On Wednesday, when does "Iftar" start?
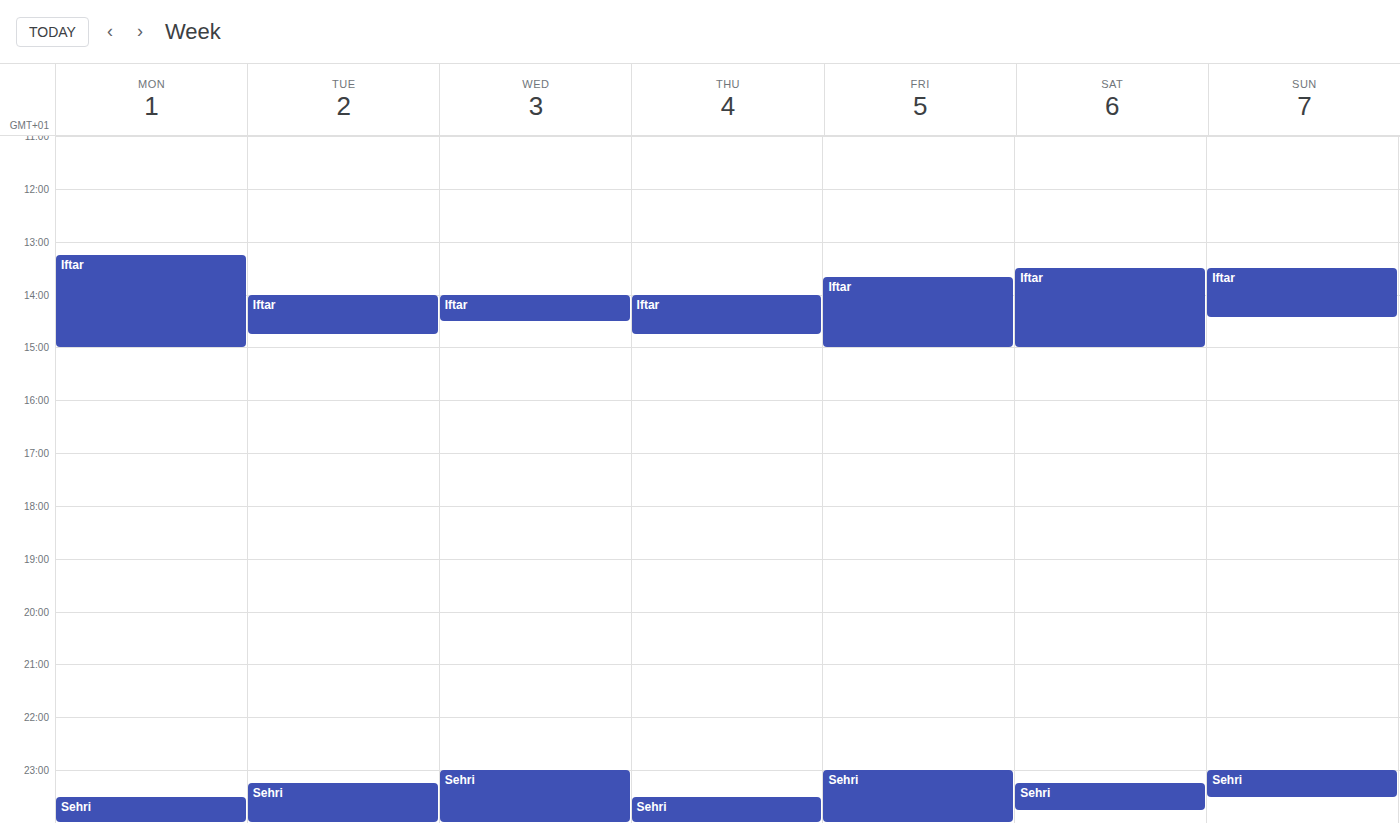
14:00